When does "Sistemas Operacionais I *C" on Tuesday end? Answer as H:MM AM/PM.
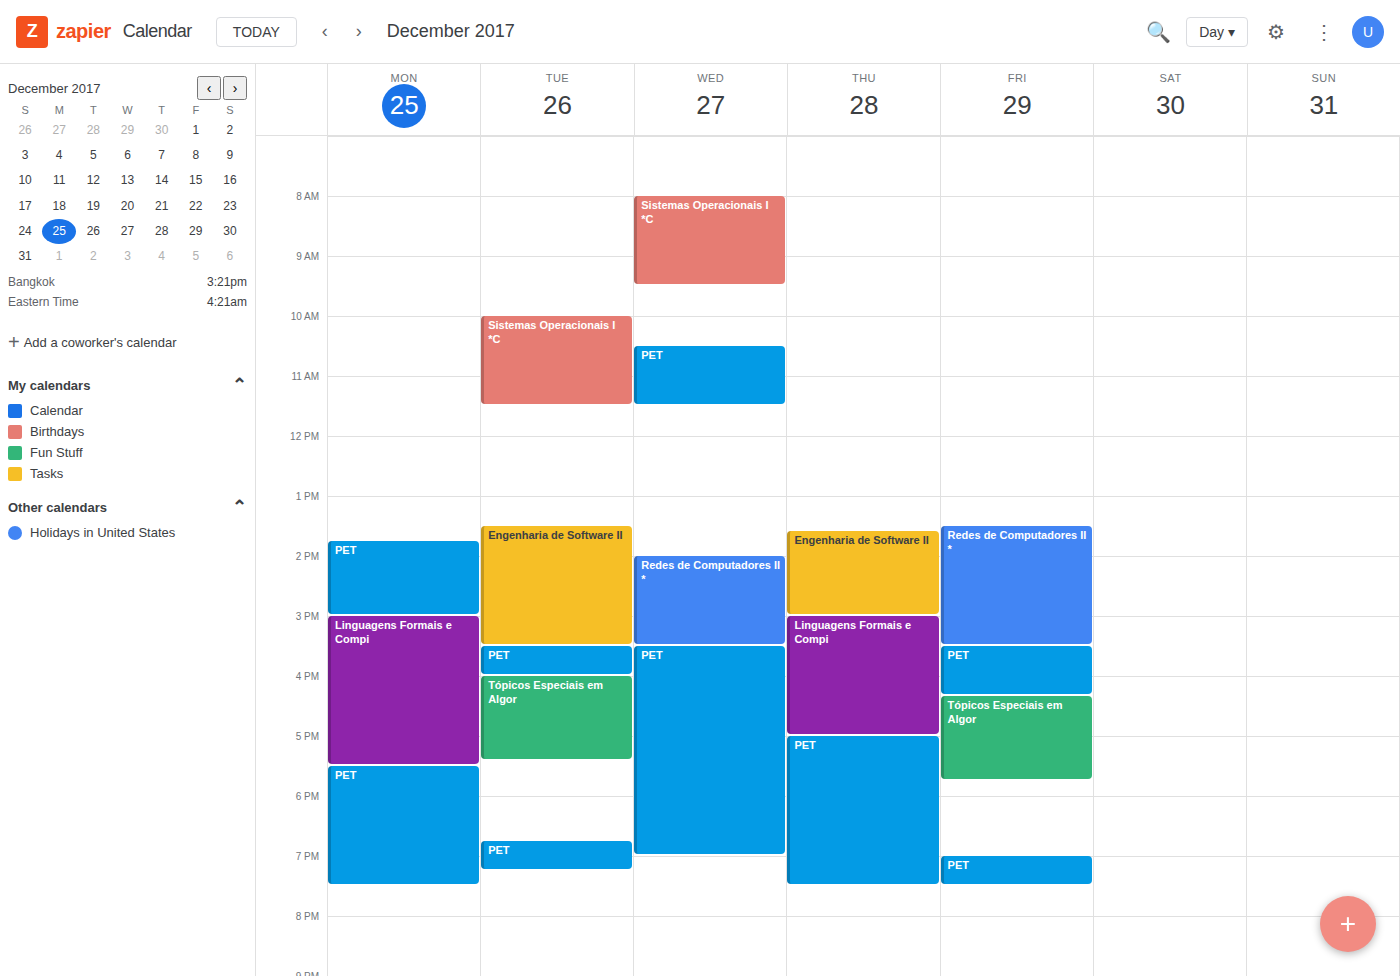
11:30 AM